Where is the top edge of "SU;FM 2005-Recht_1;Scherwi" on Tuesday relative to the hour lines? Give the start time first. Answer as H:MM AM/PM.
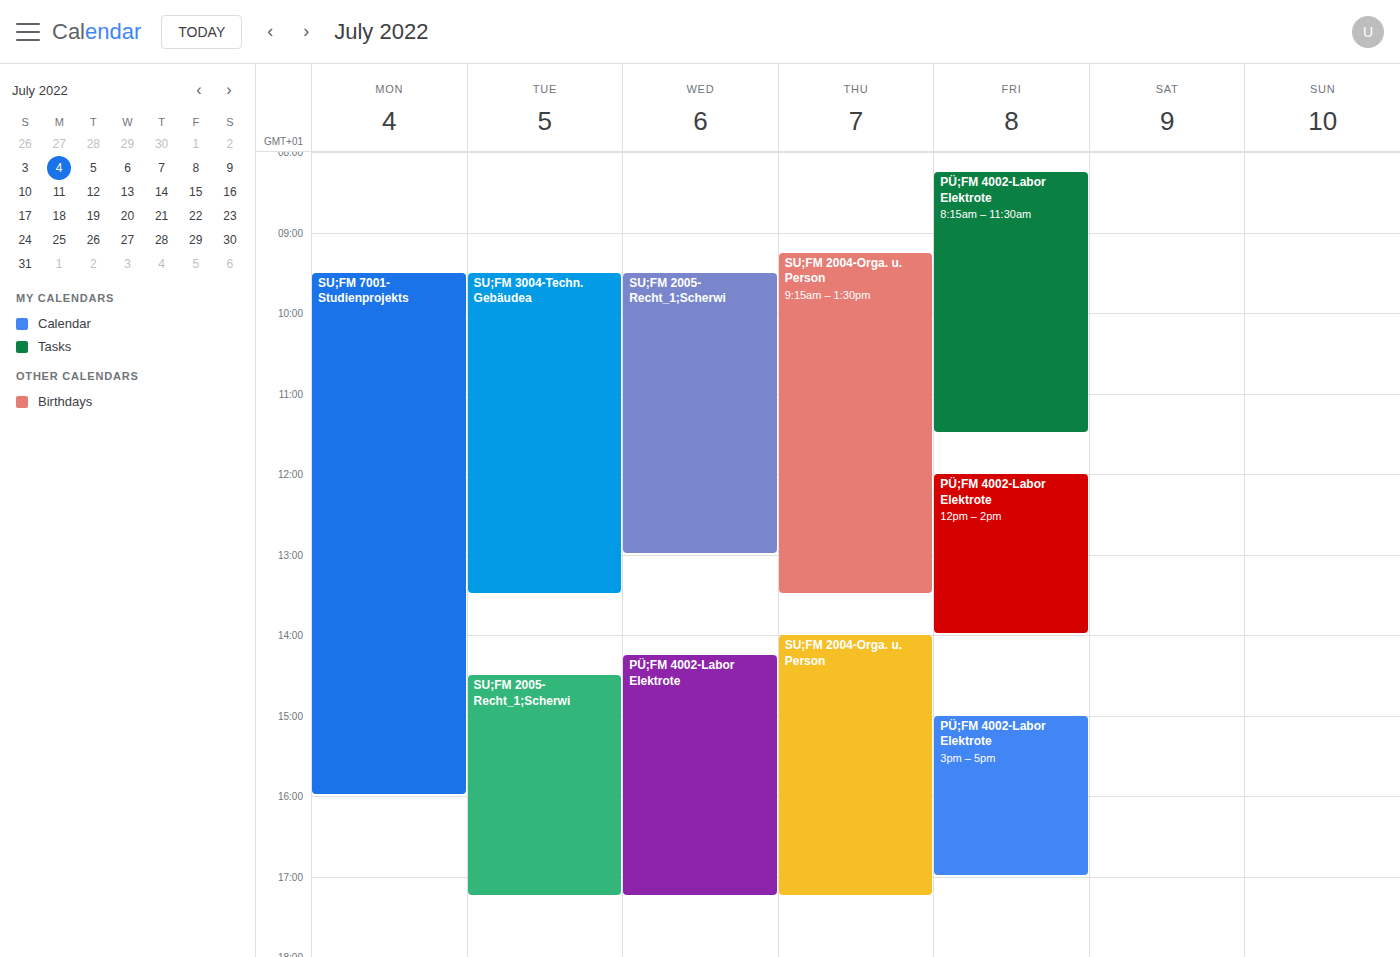
2:30 PM -- halfway between the 2 PM and 3 PM lines.